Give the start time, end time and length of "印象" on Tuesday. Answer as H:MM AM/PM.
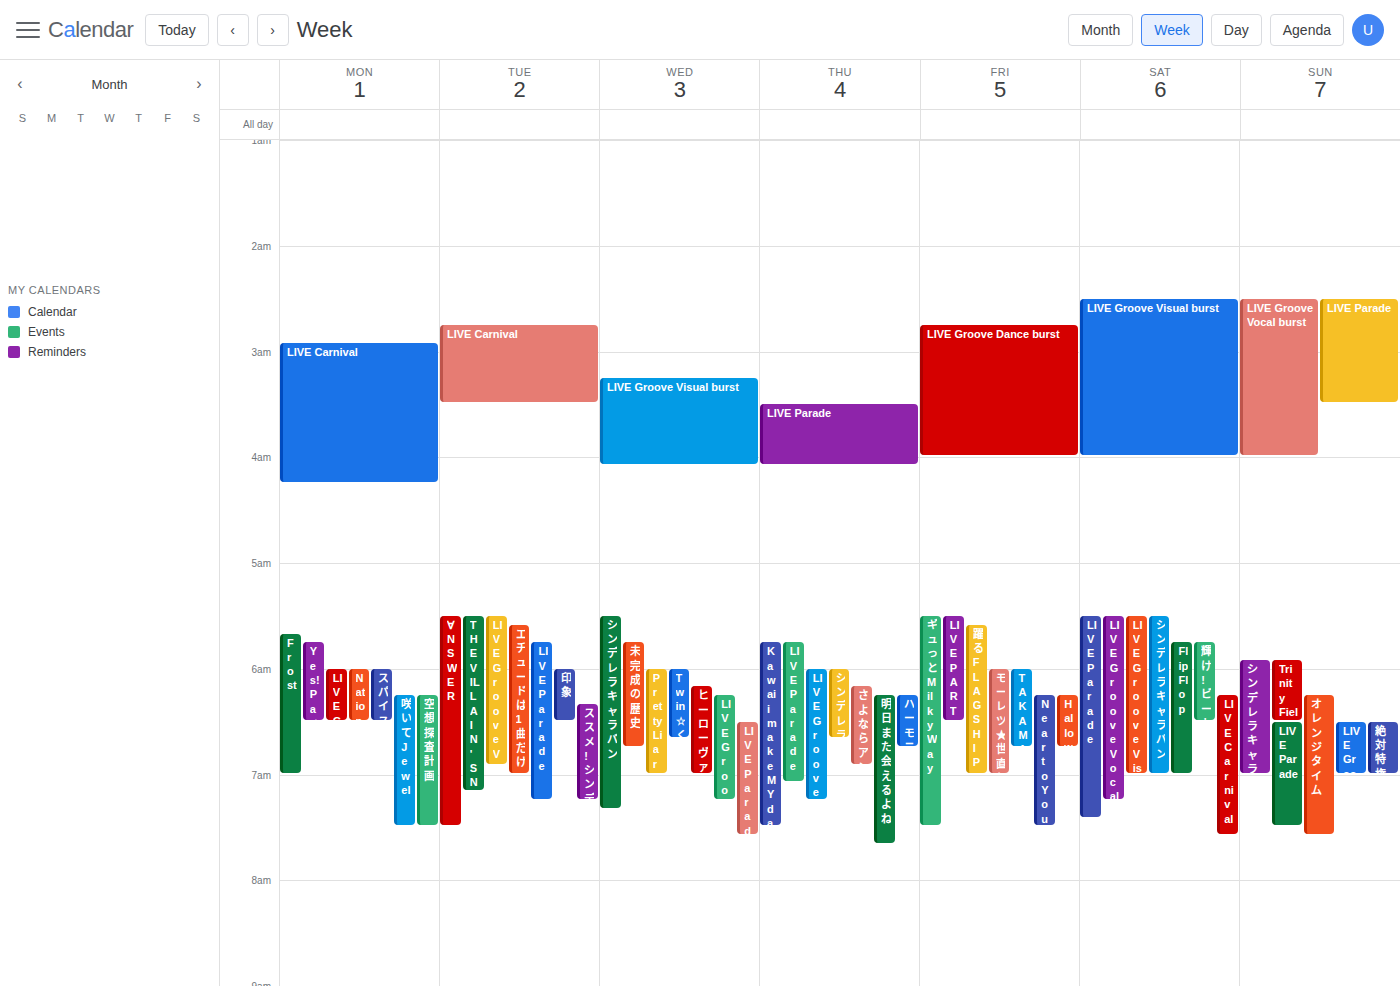
6:00 AM to 6:30 AM, 30 minutes